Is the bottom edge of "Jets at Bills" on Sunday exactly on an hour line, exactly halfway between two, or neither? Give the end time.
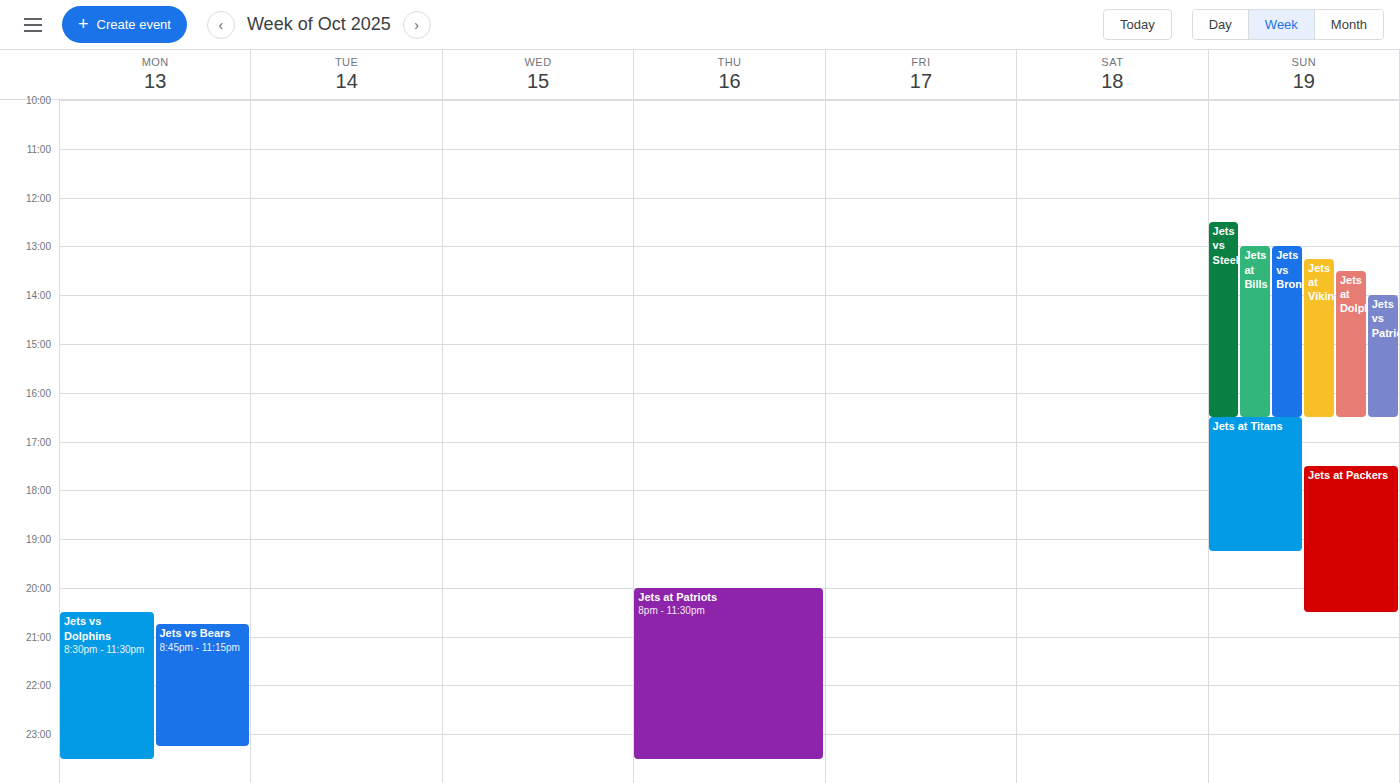
4:30 PM -- halfway between the 4 PM and 5 PM lines.